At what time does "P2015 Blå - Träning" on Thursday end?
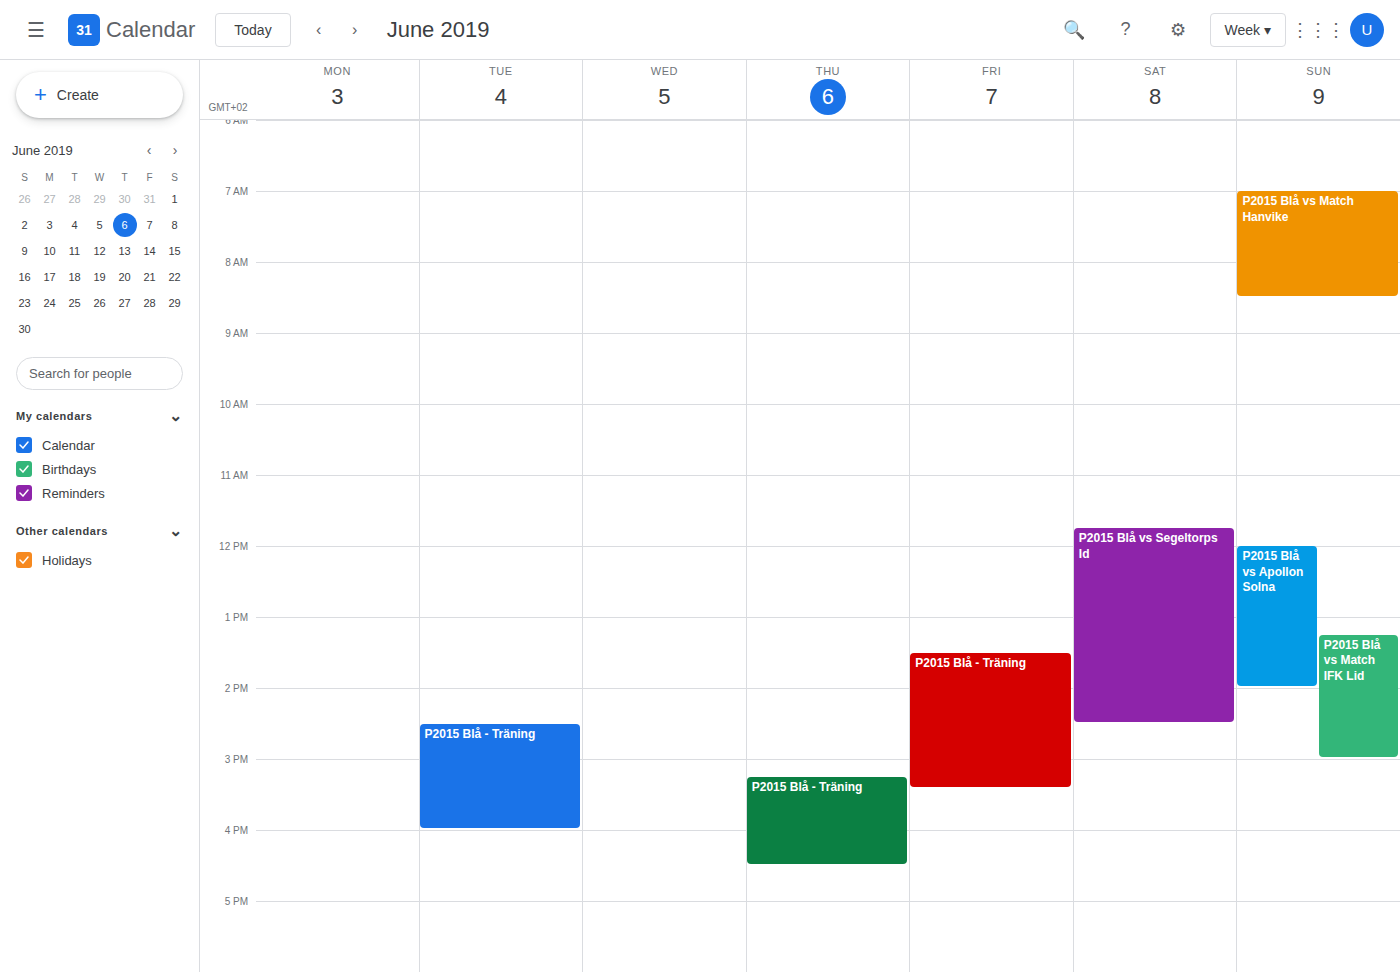
4:30 PM